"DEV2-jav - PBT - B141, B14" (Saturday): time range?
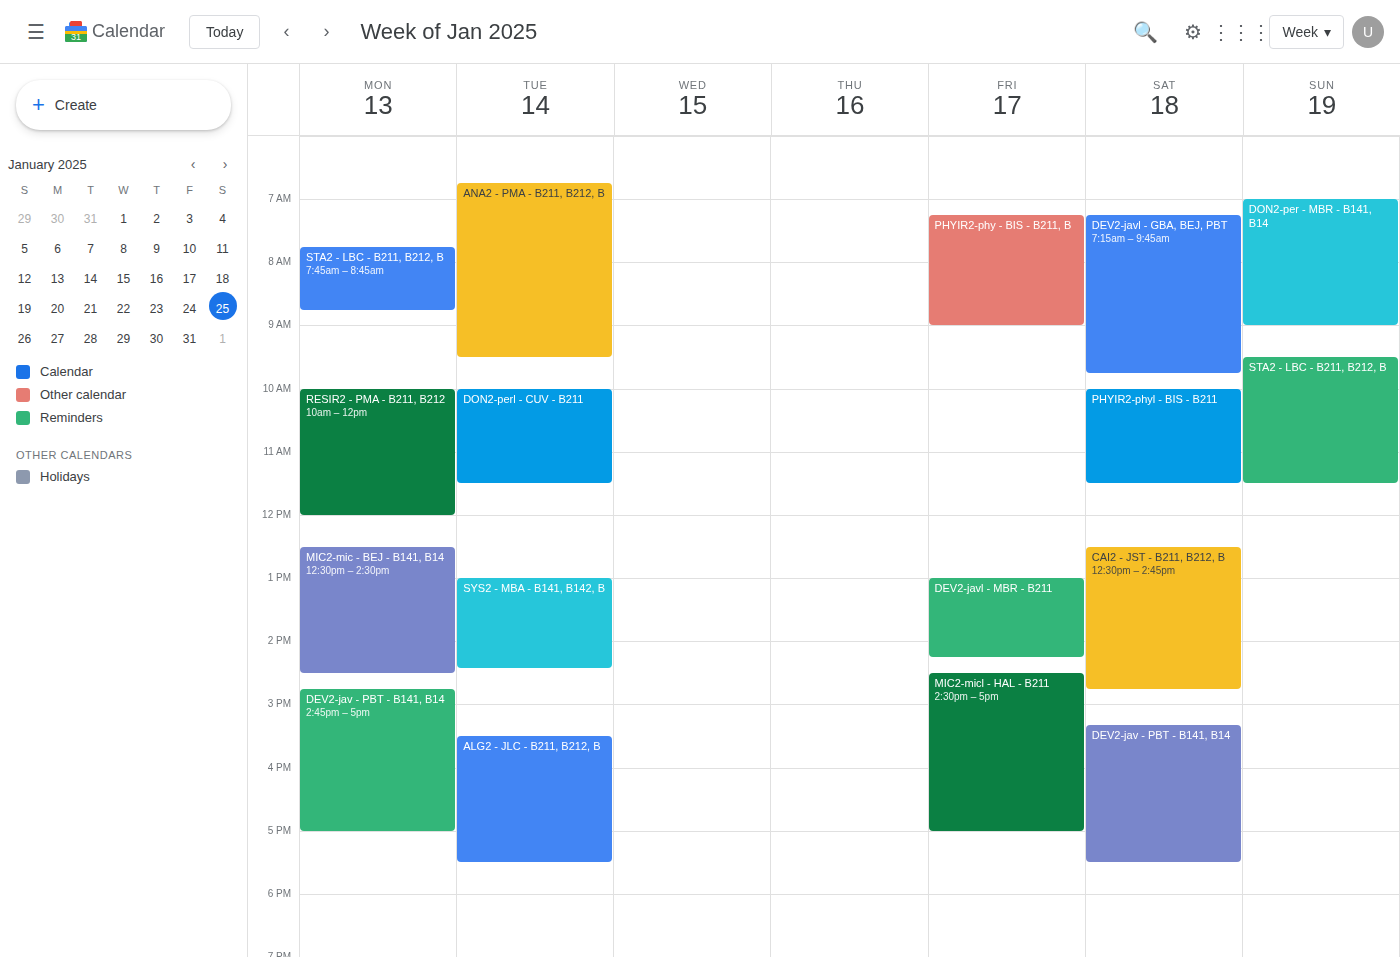
15:20 to 17:30